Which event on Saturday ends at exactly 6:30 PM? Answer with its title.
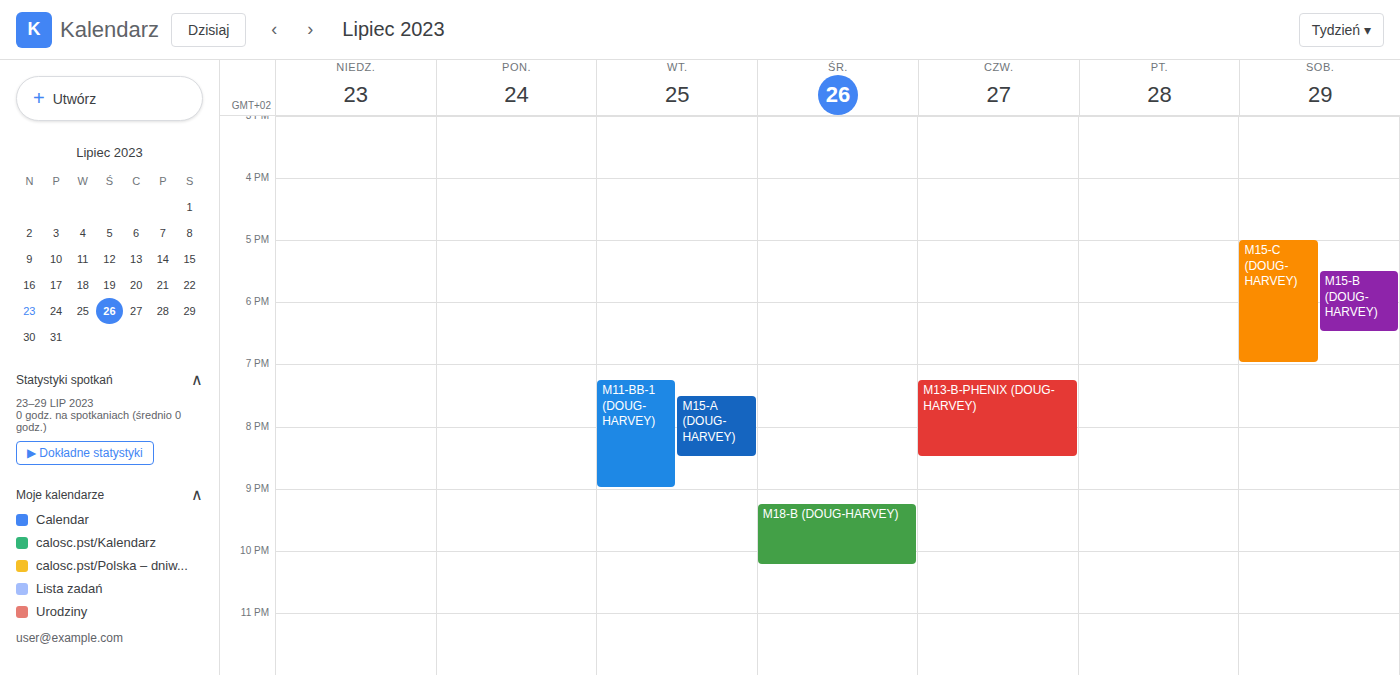
"M15-B (DOUG-HARVEY)"